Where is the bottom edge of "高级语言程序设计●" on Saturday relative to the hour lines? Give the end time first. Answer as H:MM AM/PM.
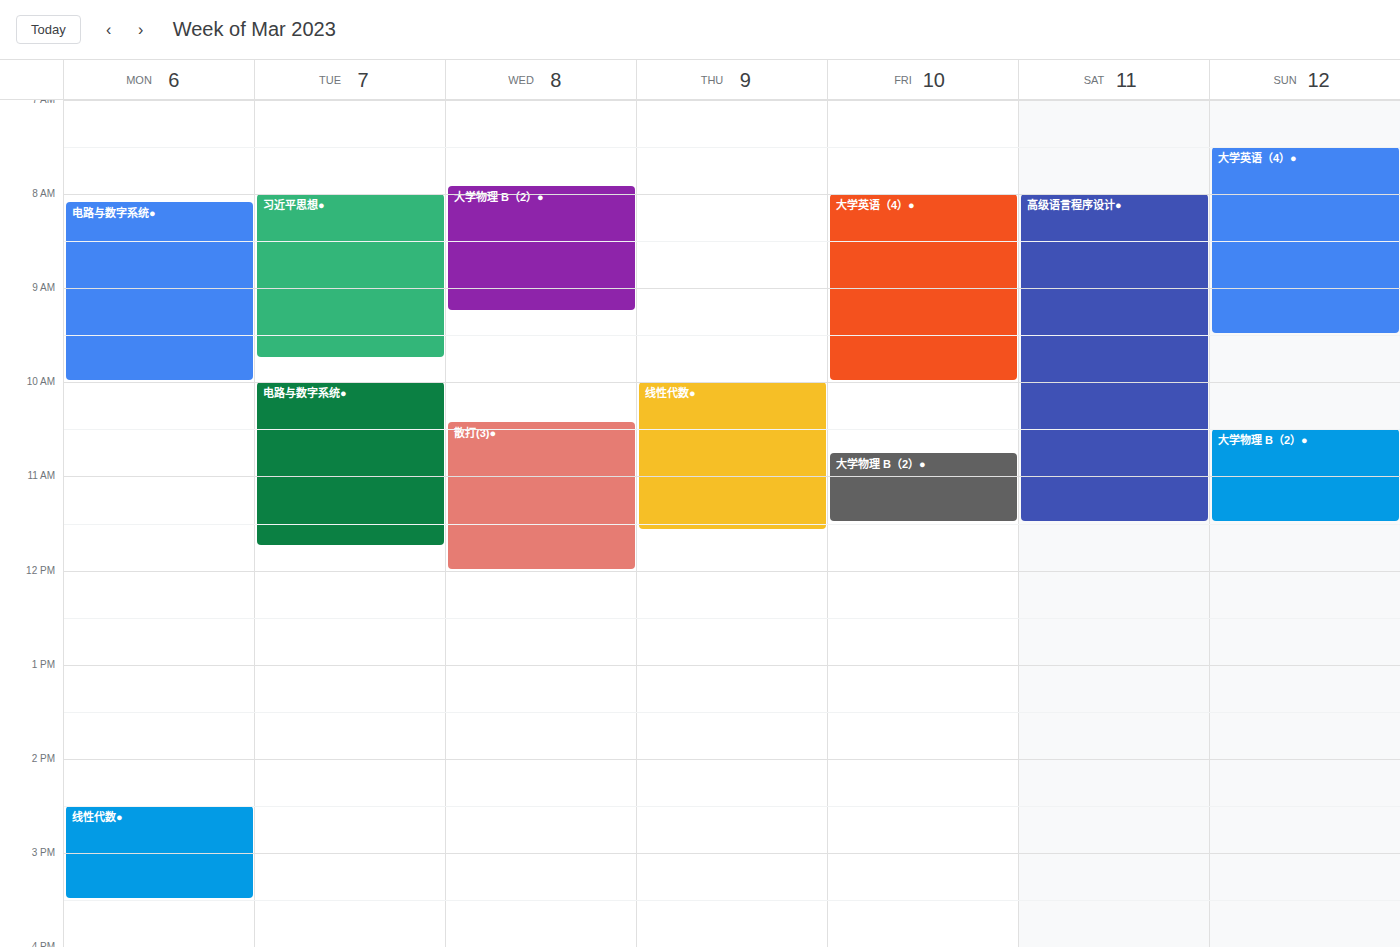
11:30 AM -- halfway between the 11 AM and 12 PM lines.